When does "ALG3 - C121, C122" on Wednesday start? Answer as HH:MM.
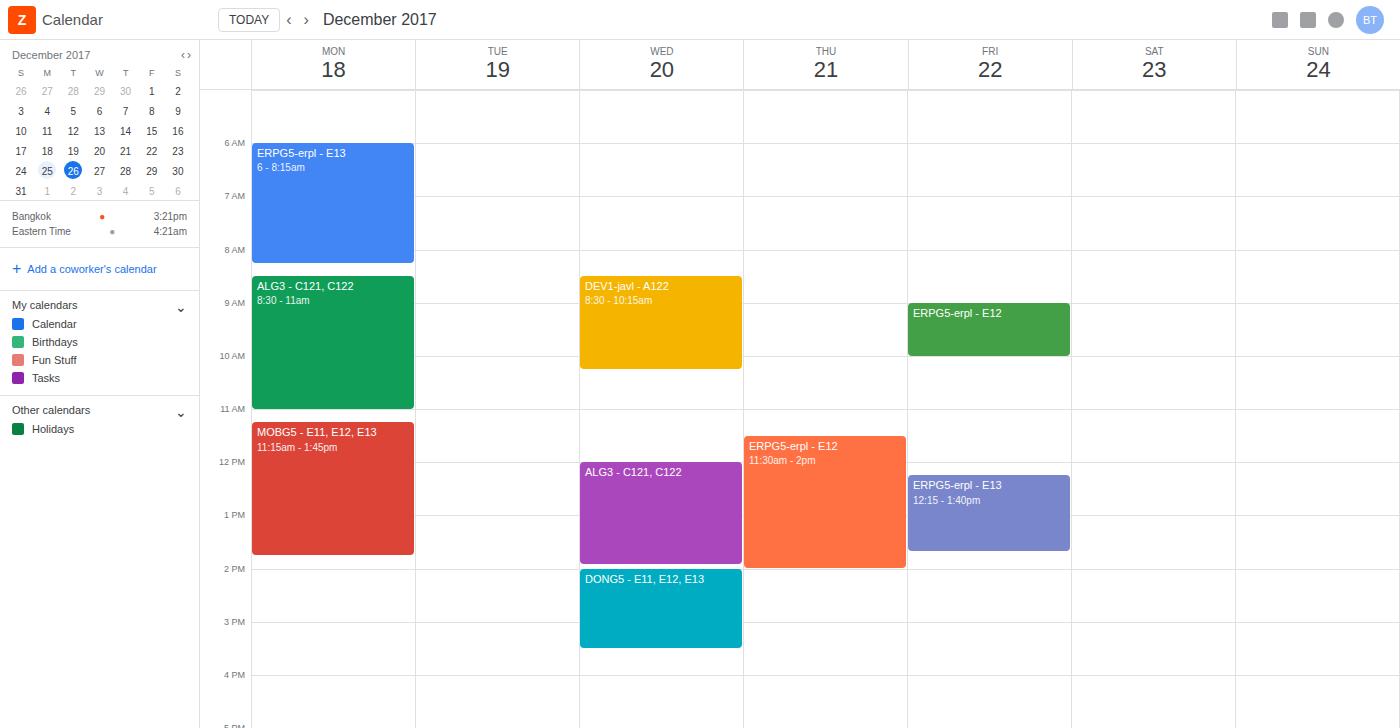
12:00